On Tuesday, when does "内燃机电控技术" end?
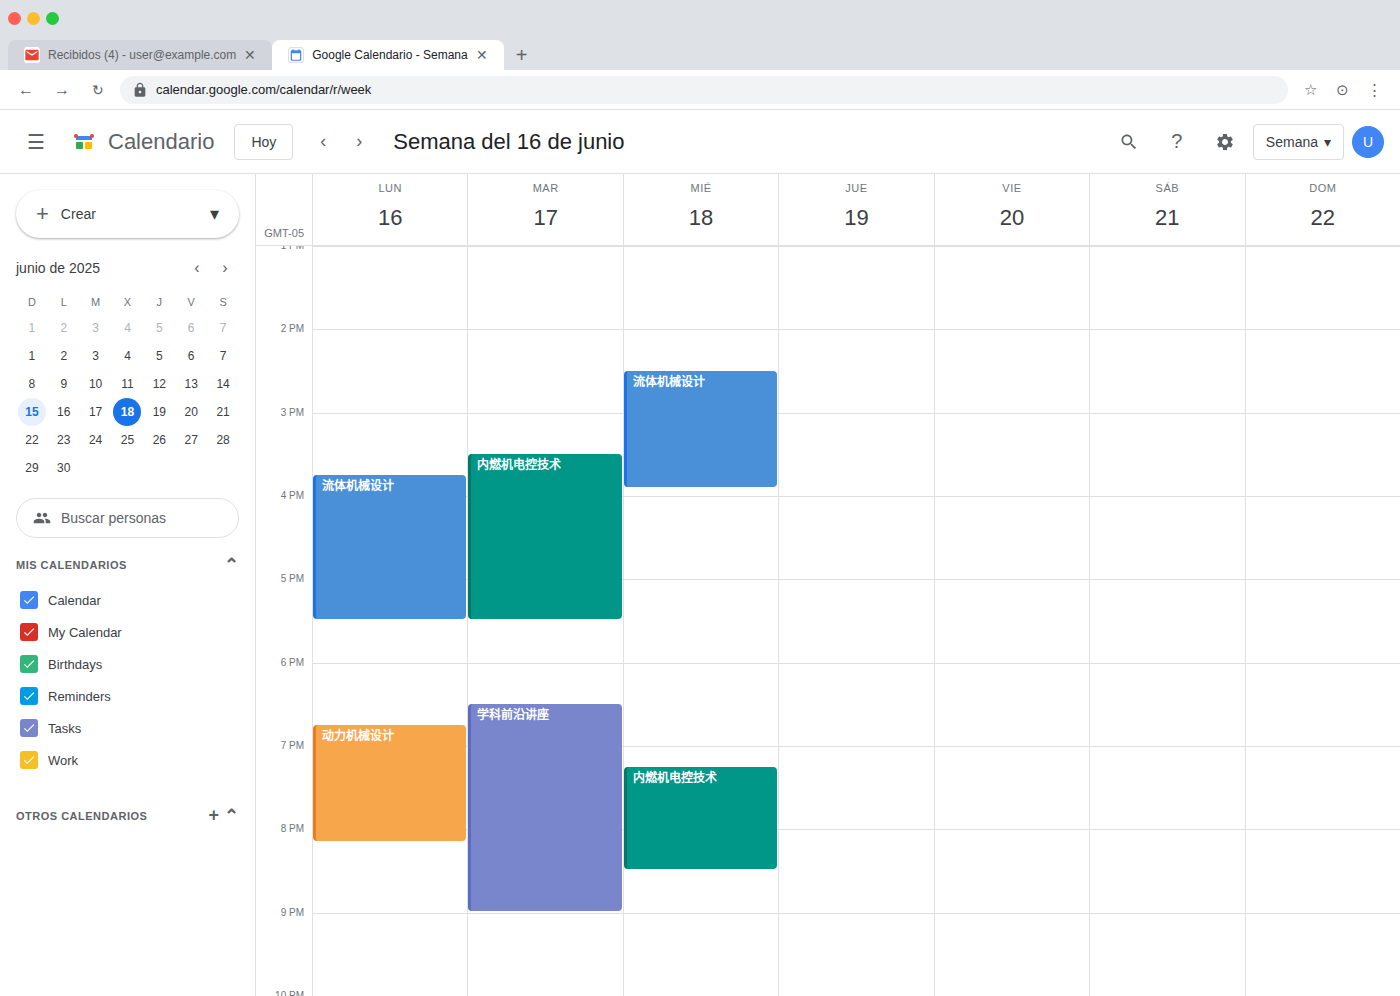
5:30 PM